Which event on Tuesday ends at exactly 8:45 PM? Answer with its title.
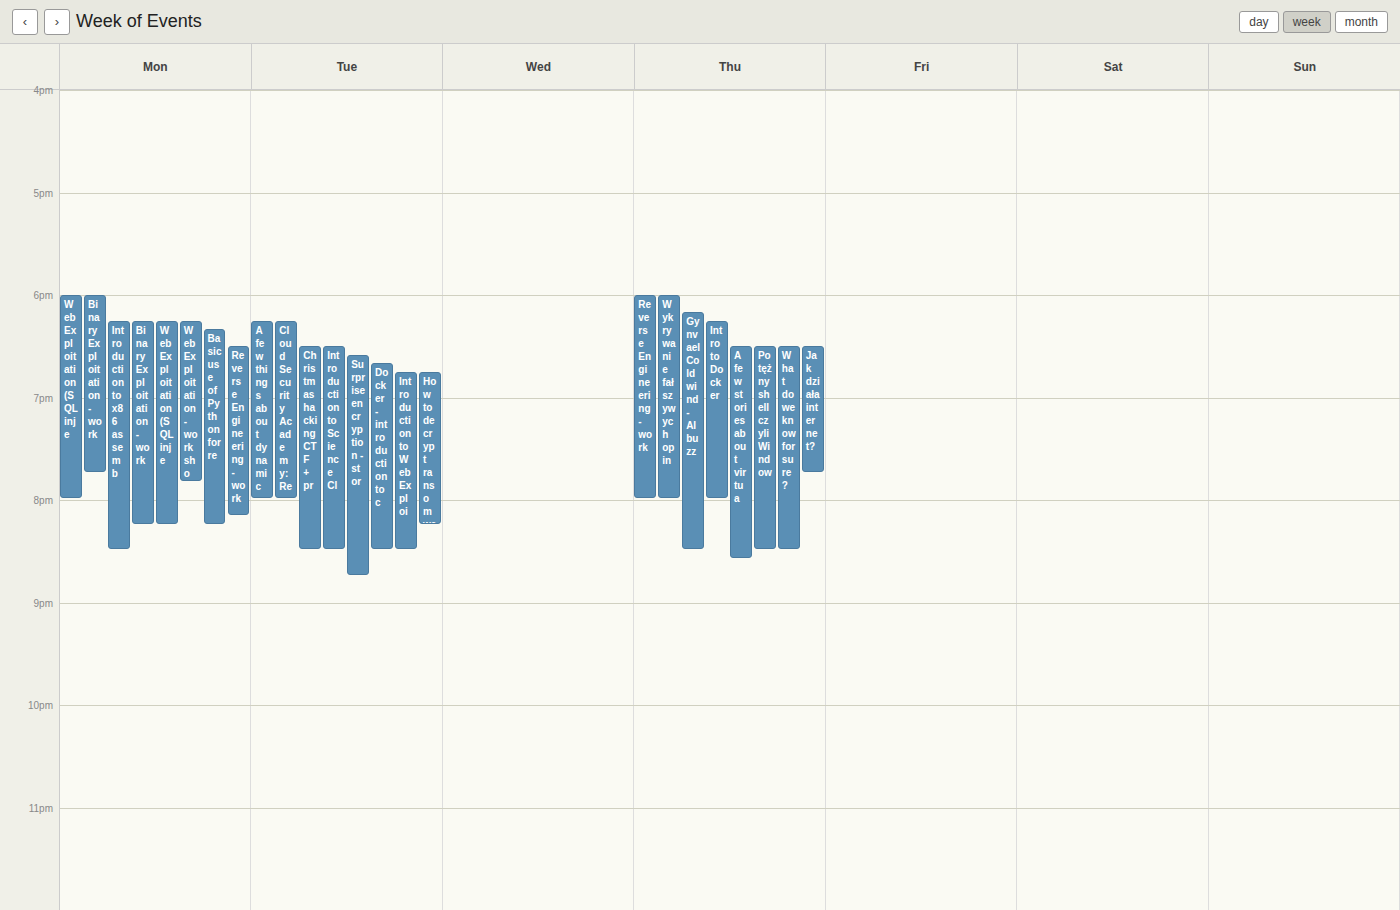
"Surprise encryption - stor"